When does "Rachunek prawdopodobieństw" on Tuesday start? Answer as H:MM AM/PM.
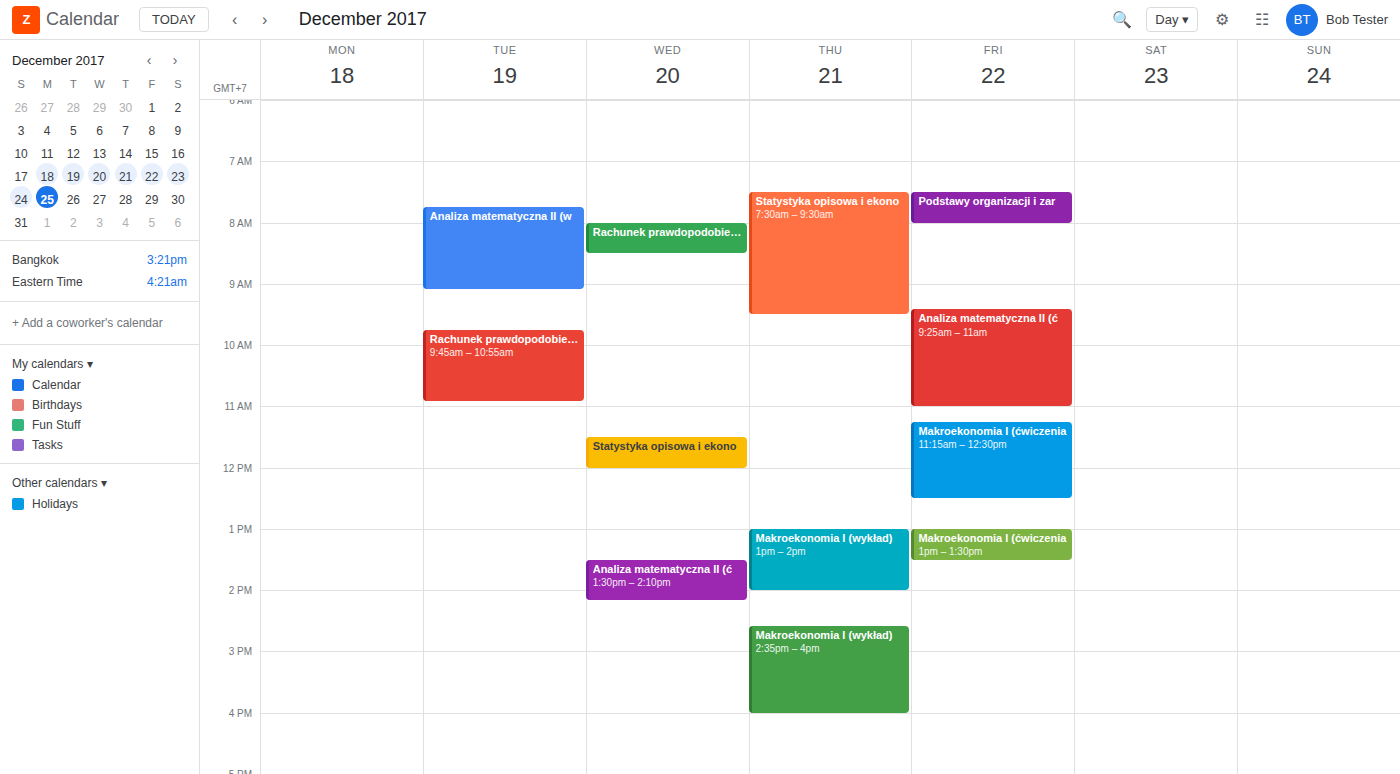
9:45 AM